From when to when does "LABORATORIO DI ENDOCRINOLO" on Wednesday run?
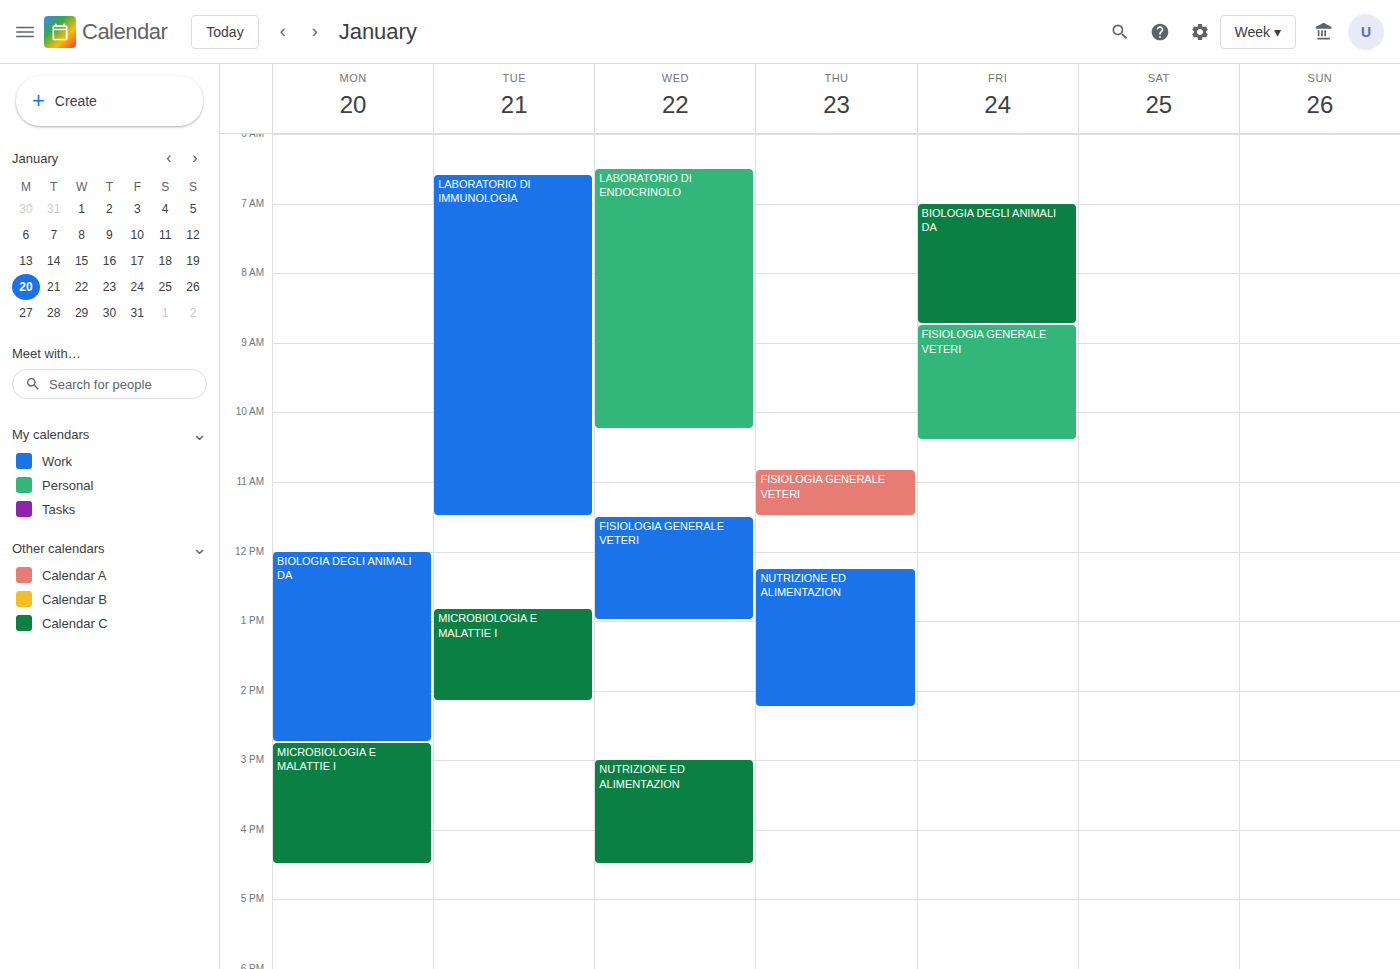
6:30 AM to 10:15 AM